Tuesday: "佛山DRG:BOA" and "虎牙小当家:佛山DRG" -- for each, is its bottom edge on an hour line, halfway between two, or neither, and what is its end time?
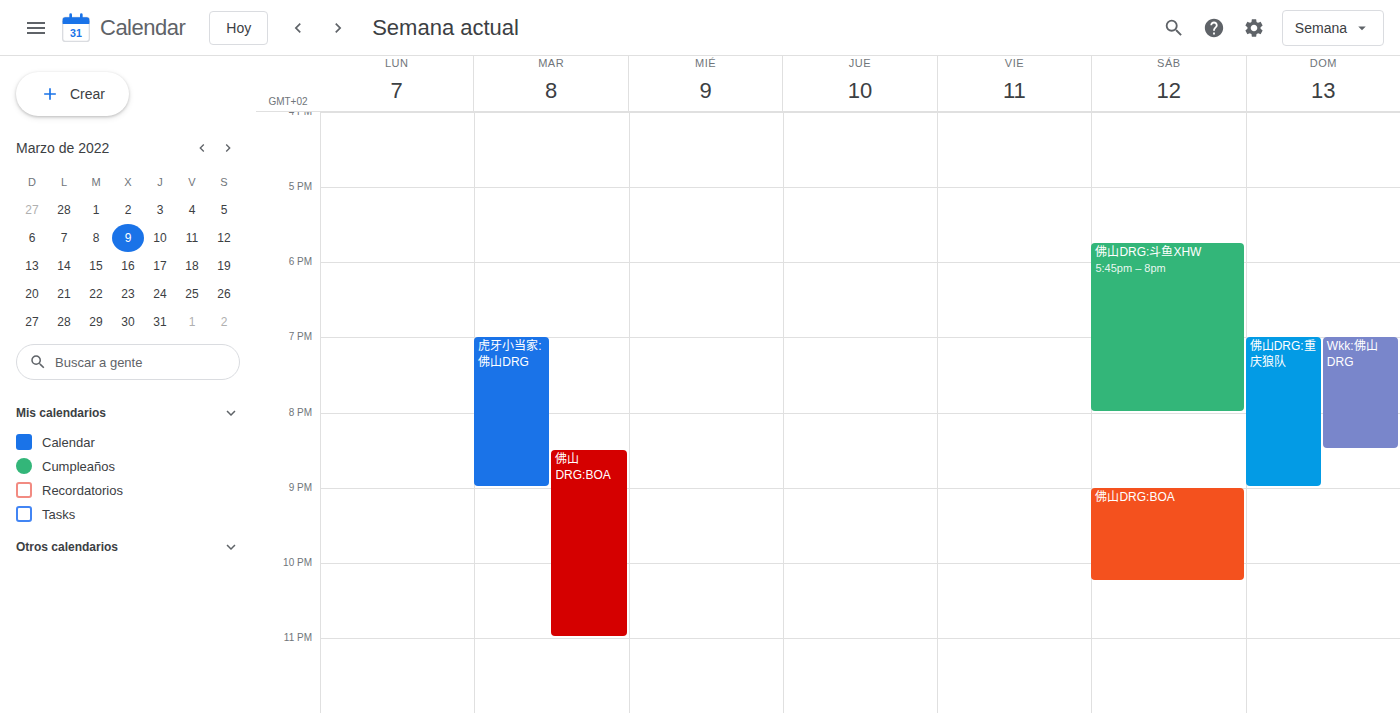
"佛山DRG:BOA": 23:00, exactly on the 23:00 line. "虎牙小当家:佛山DRG": 21:00, exactly on the 21:00 line.